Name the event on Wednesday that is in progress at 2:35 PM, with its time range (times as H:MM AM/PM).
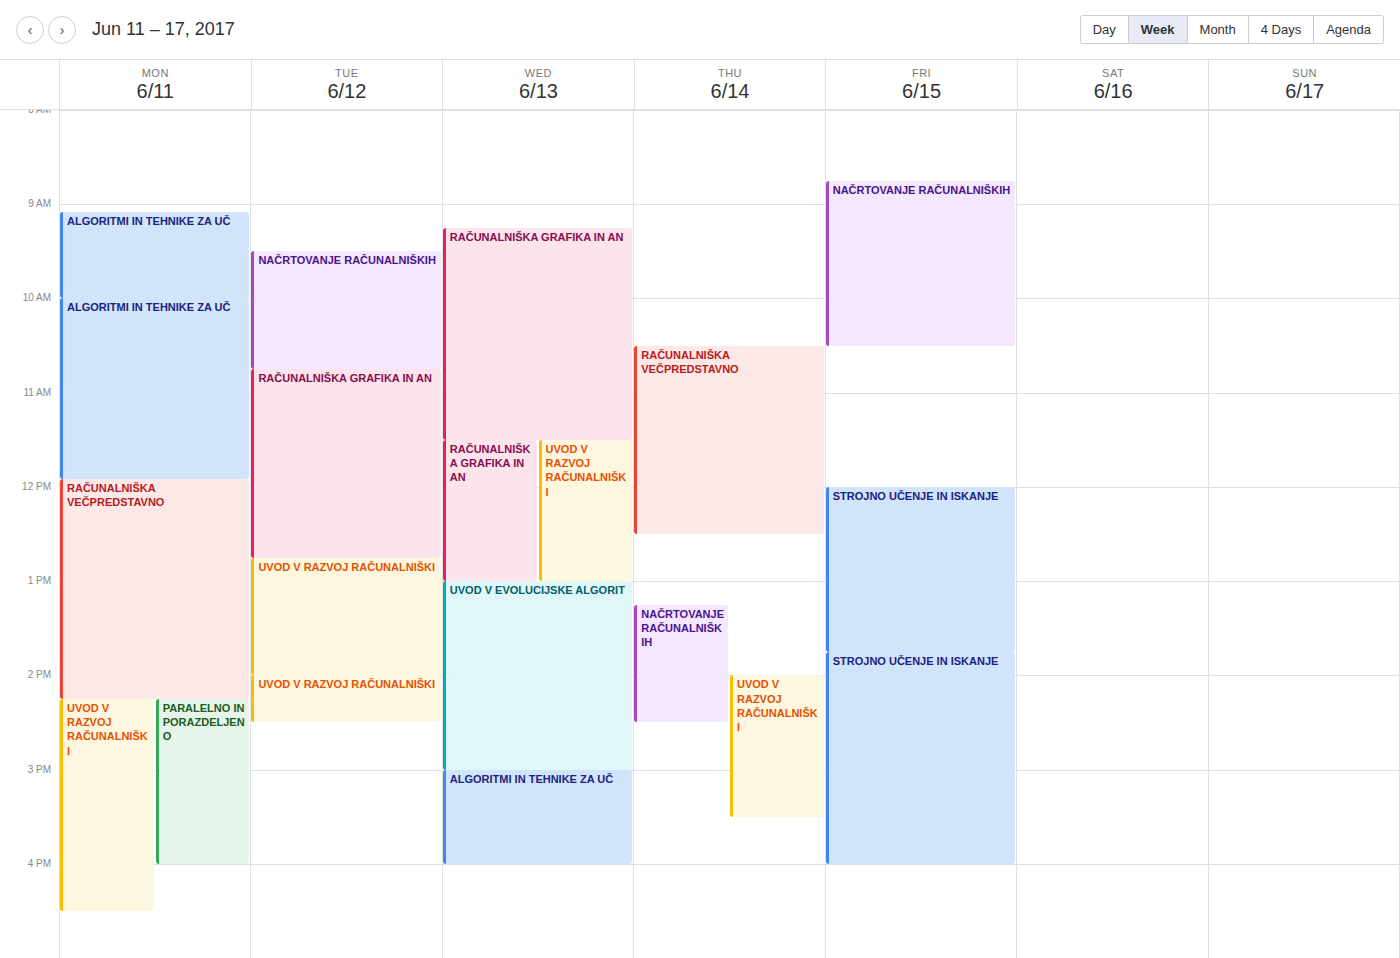
"UVOD V EVOLUCIJSKE ALGORIT", 1:00 PM to 3:00 PM